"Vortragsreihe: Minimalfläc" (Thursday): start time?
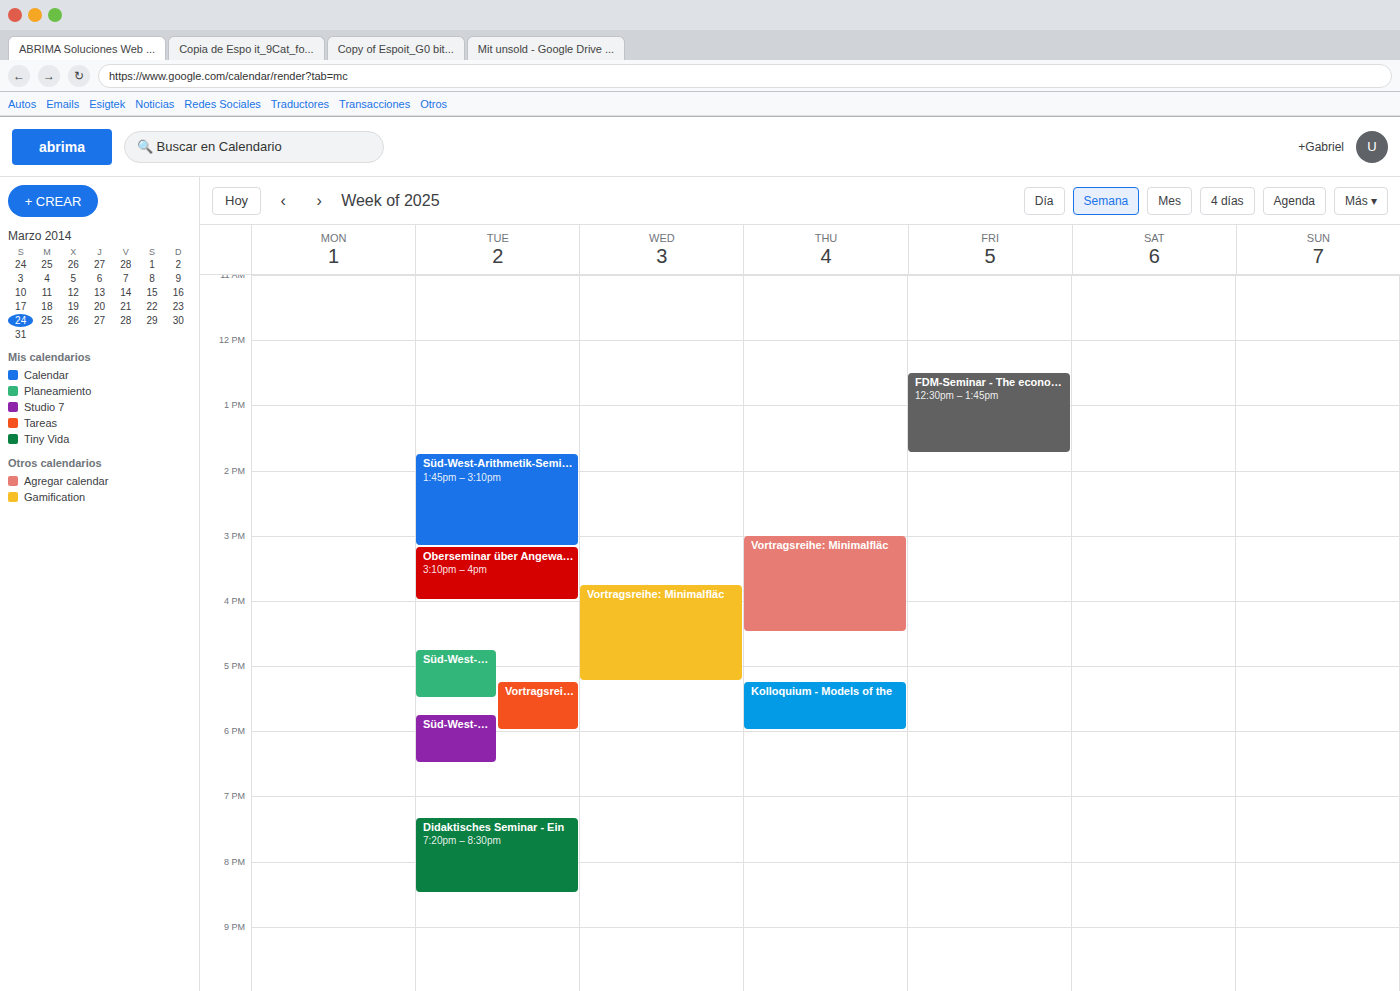
3:00 PM